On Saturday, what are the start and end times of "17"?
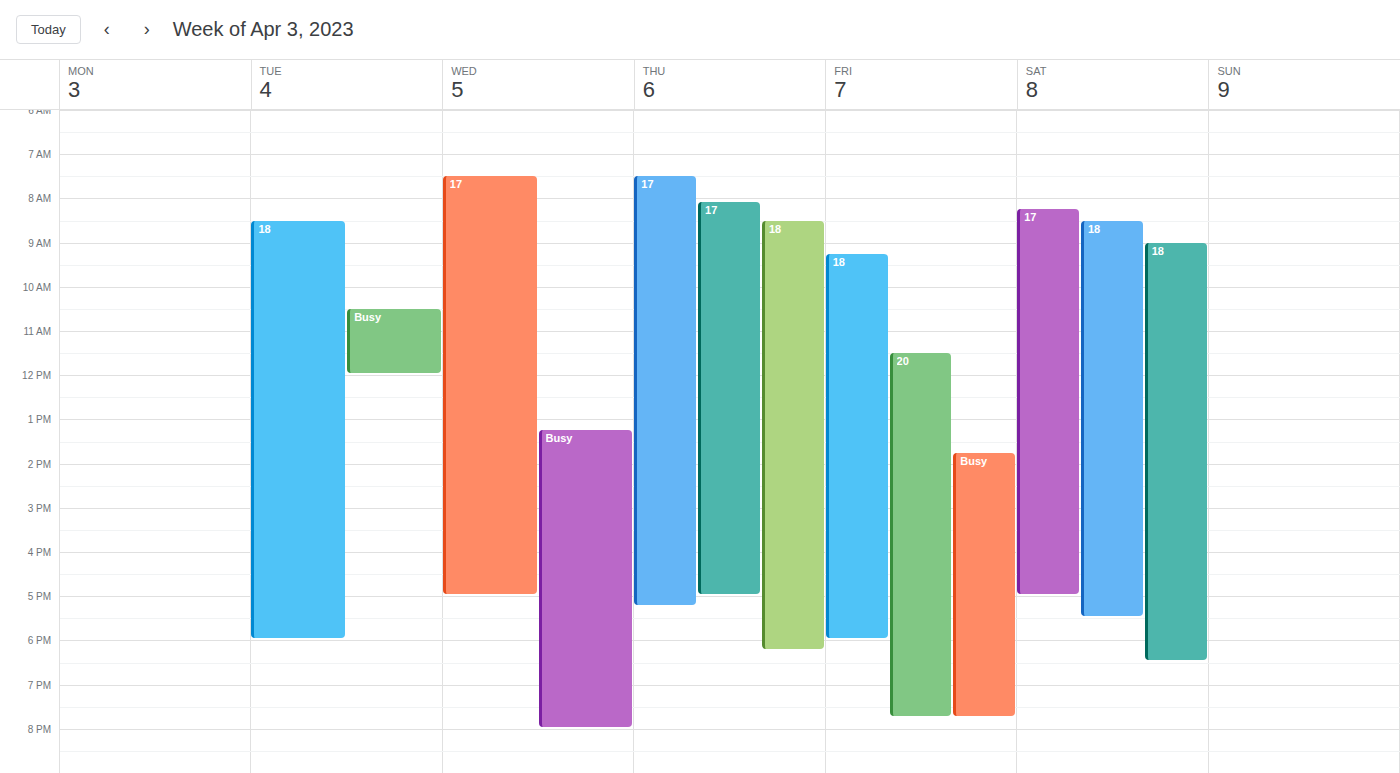
8:15 AM to 5:00 PM